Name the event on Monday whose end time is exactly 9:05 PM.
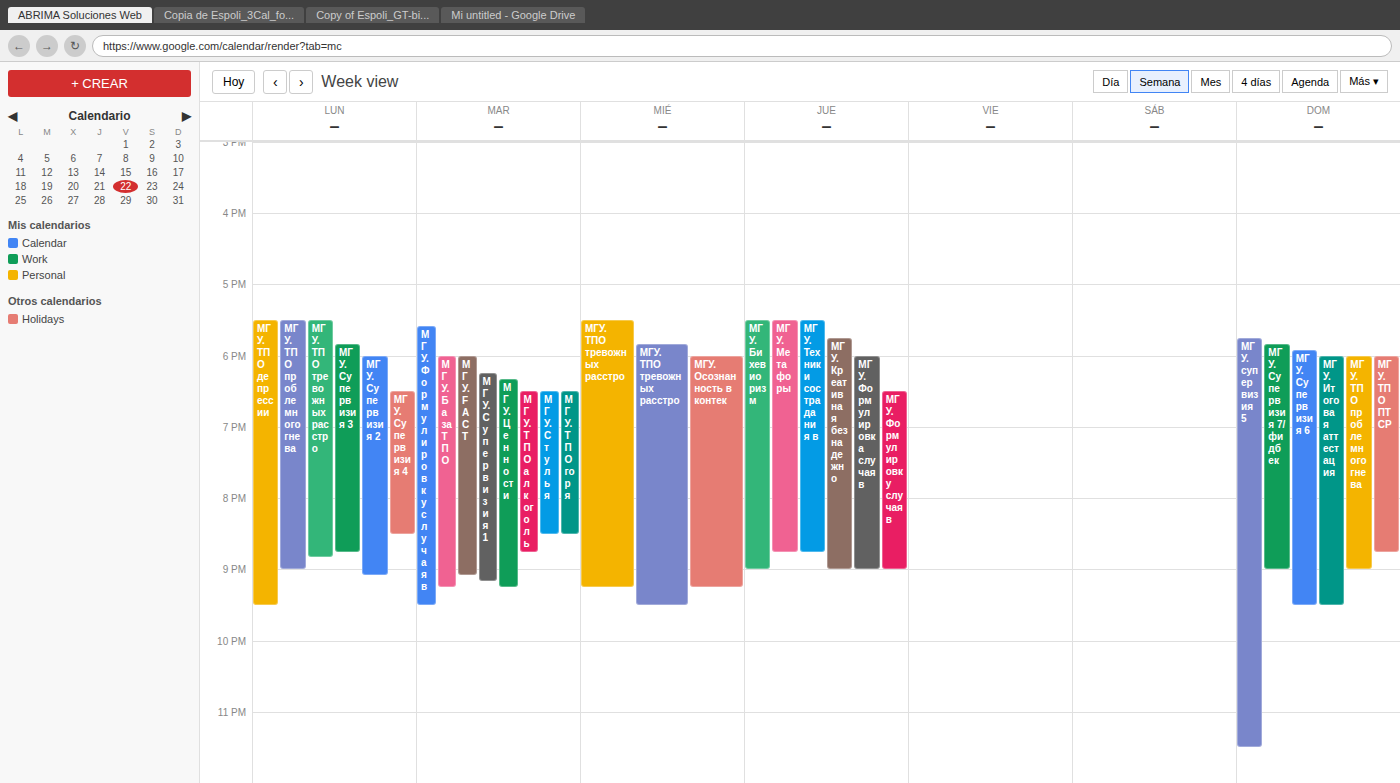
"МГУ. Супервизия 2"